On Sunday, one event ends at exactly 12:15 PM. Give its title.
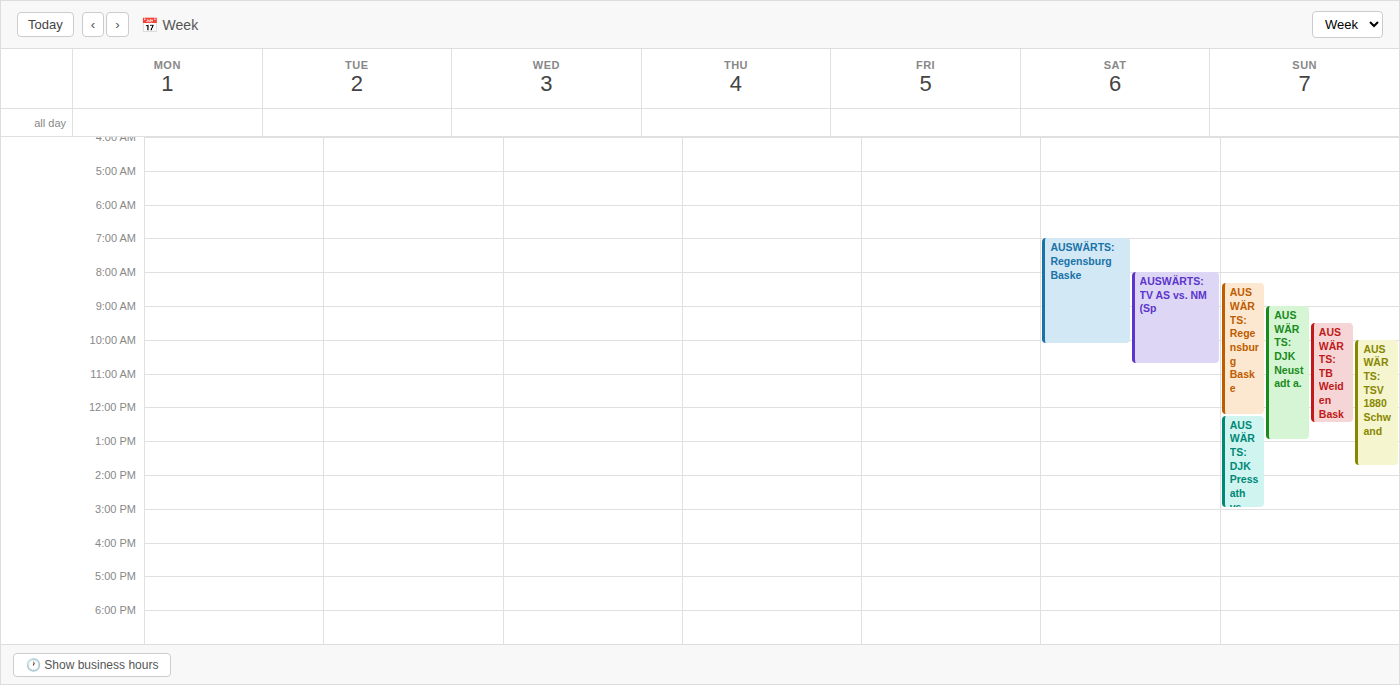
"AUSWÄRTS: Regensburg Baske"